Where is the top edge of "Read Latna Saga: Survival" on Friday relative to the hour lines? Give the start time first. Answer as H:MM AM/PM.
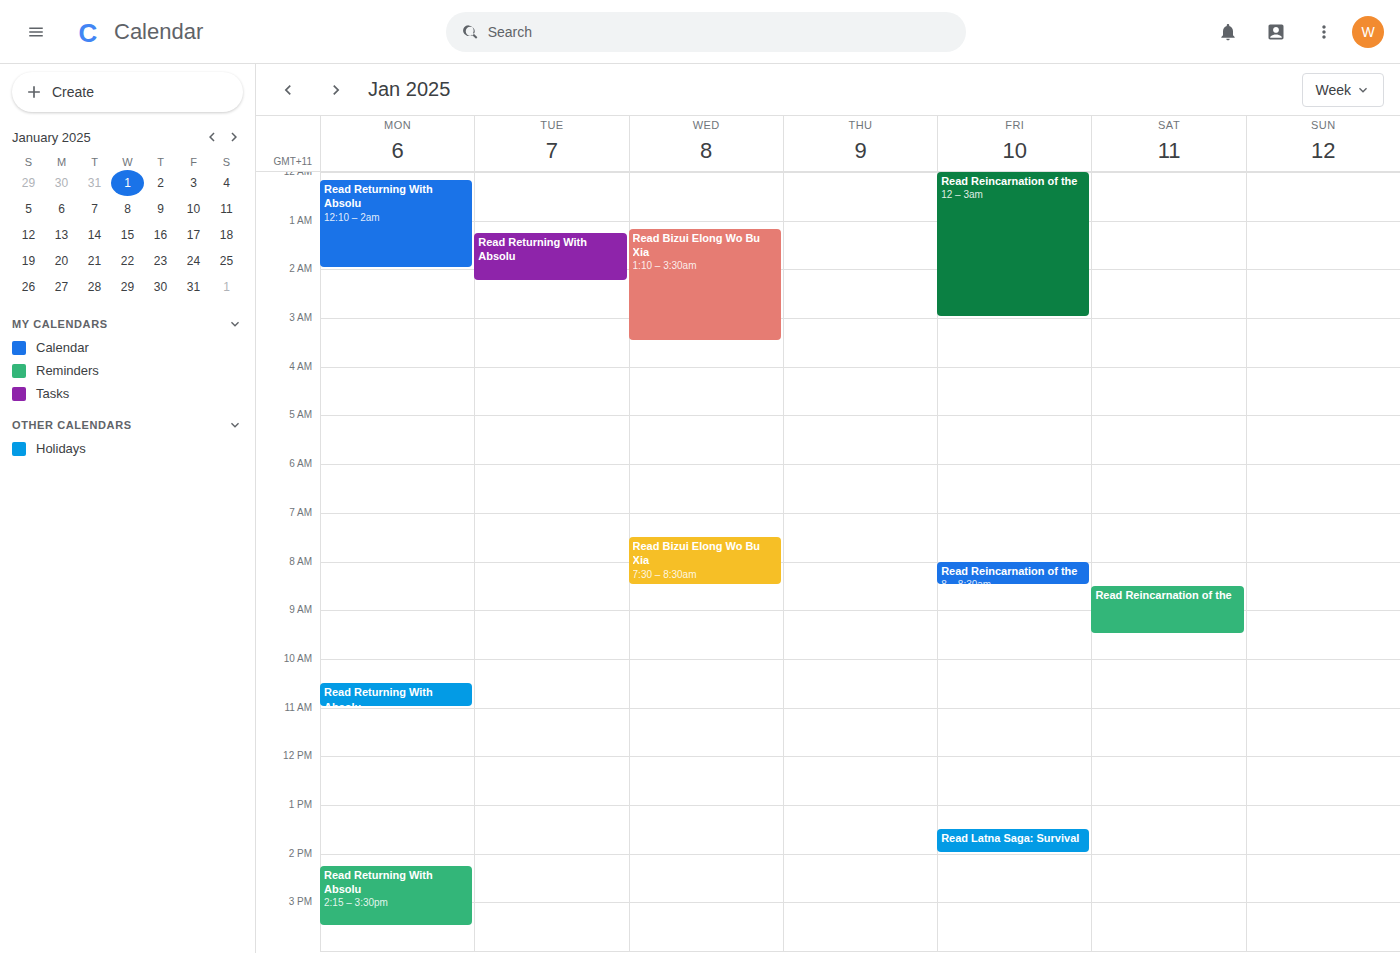
1:30 PM -- halfway between the 1 PM and 2 PM lines.